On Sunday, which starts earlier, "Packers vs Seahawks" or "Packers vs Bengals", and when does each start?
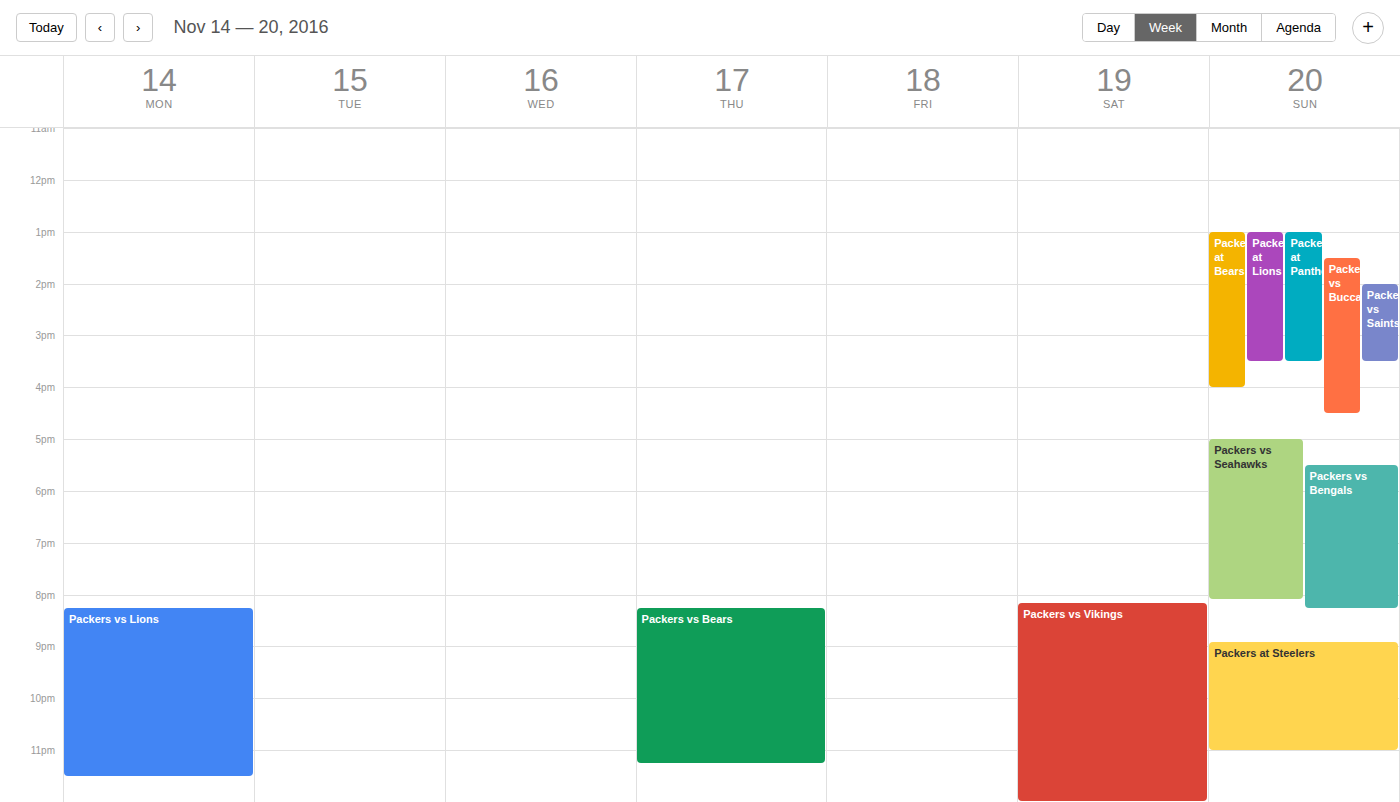
"Packers vs Seahawks" 17:00; "Packers vs Bengals" 17:30.